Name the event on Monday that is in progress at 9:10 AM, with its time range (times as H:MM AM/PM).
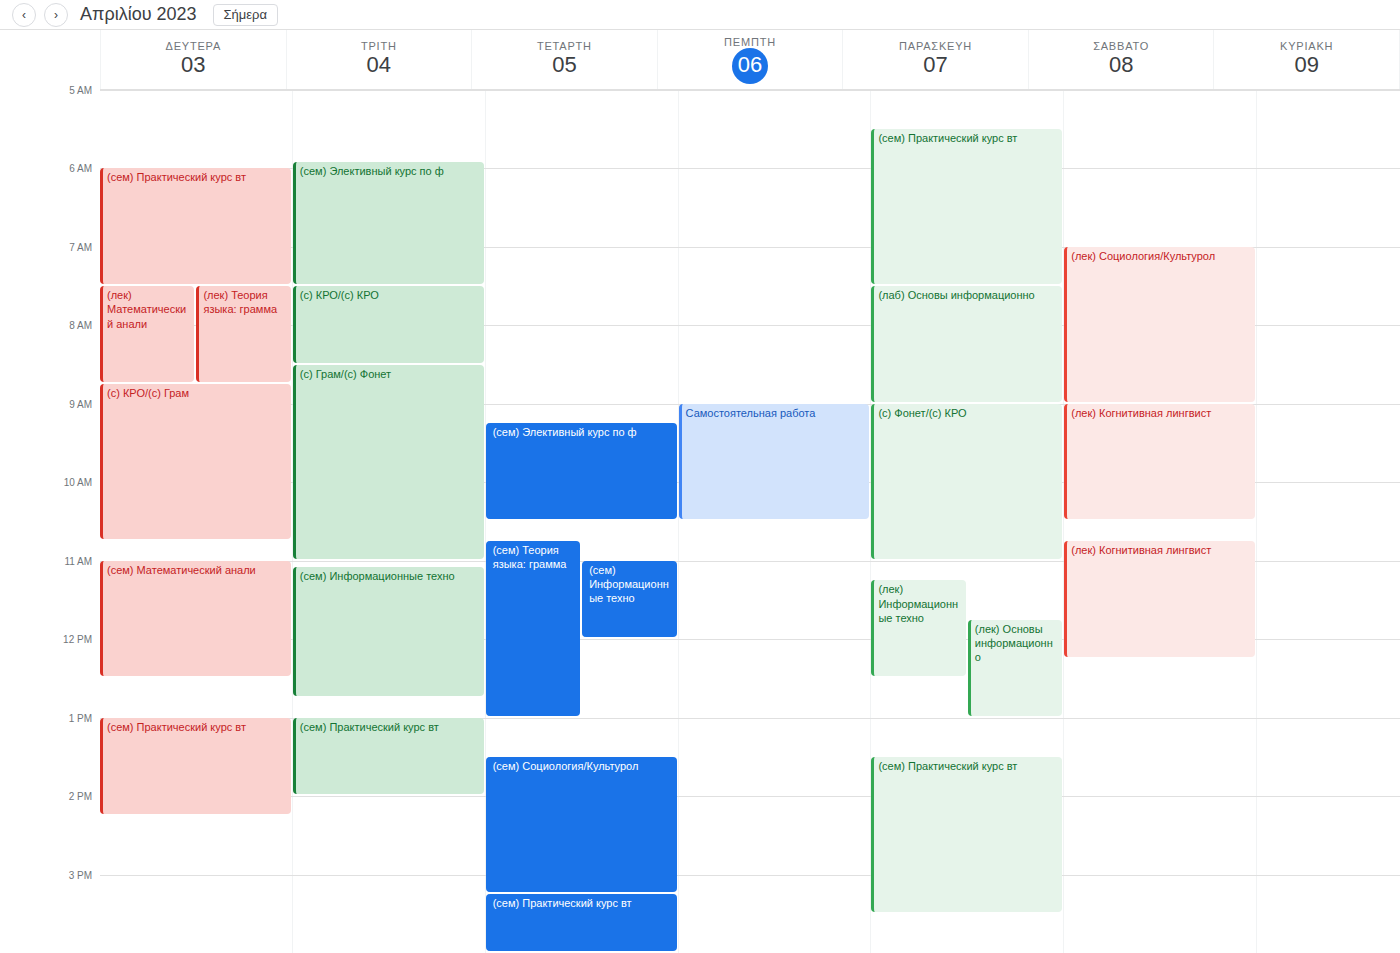
"(с) КРО/(с) Грам", 8:45 AM to 10:45 AM